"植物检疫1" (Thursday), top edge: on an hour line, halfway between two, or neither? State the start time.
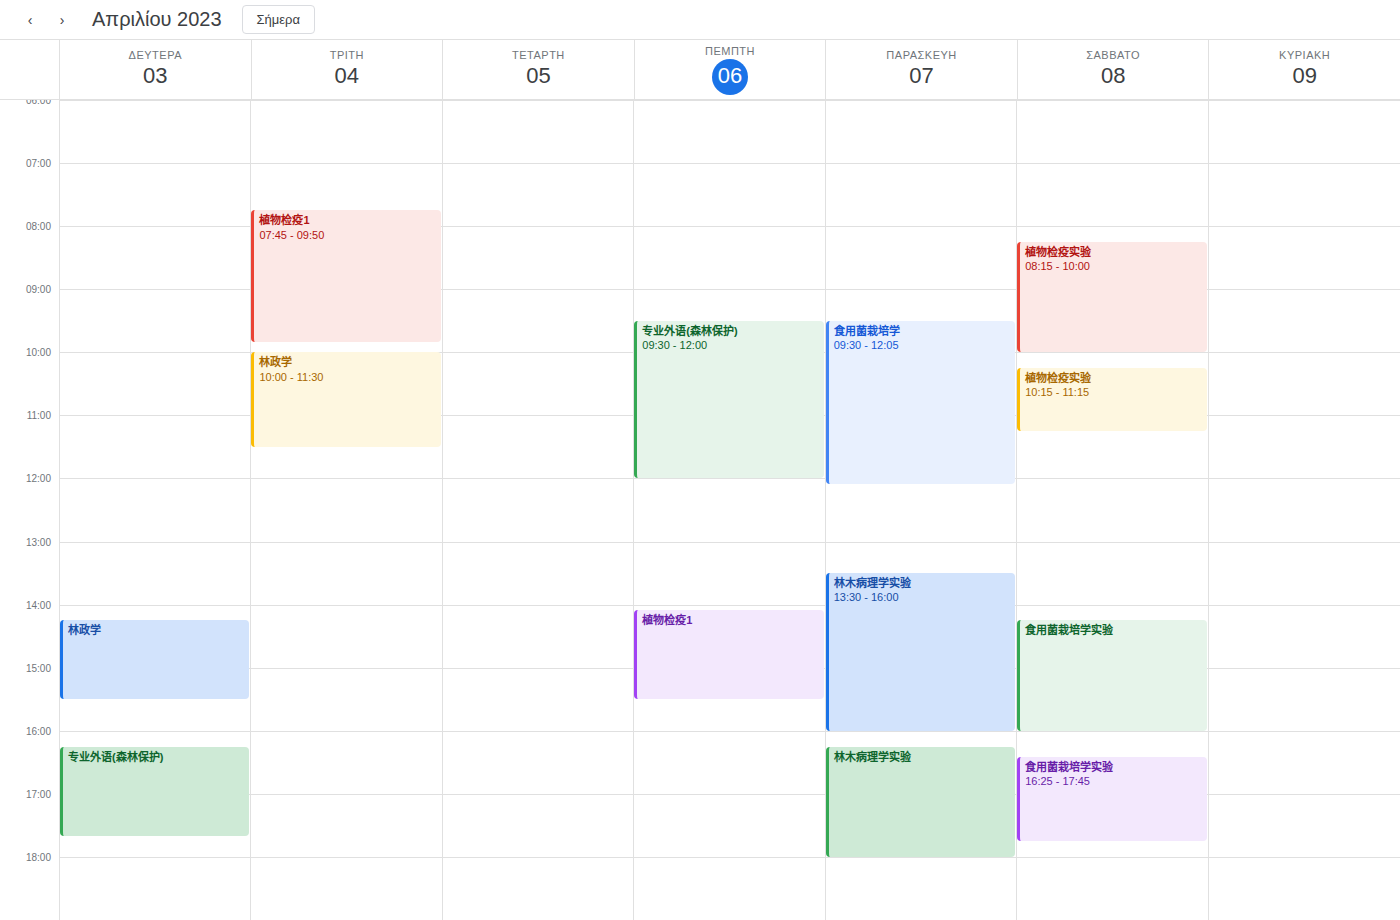
14:05 -- neither: 5 minutes below the 14:00 line and 55 minutes above the 15:00 line.